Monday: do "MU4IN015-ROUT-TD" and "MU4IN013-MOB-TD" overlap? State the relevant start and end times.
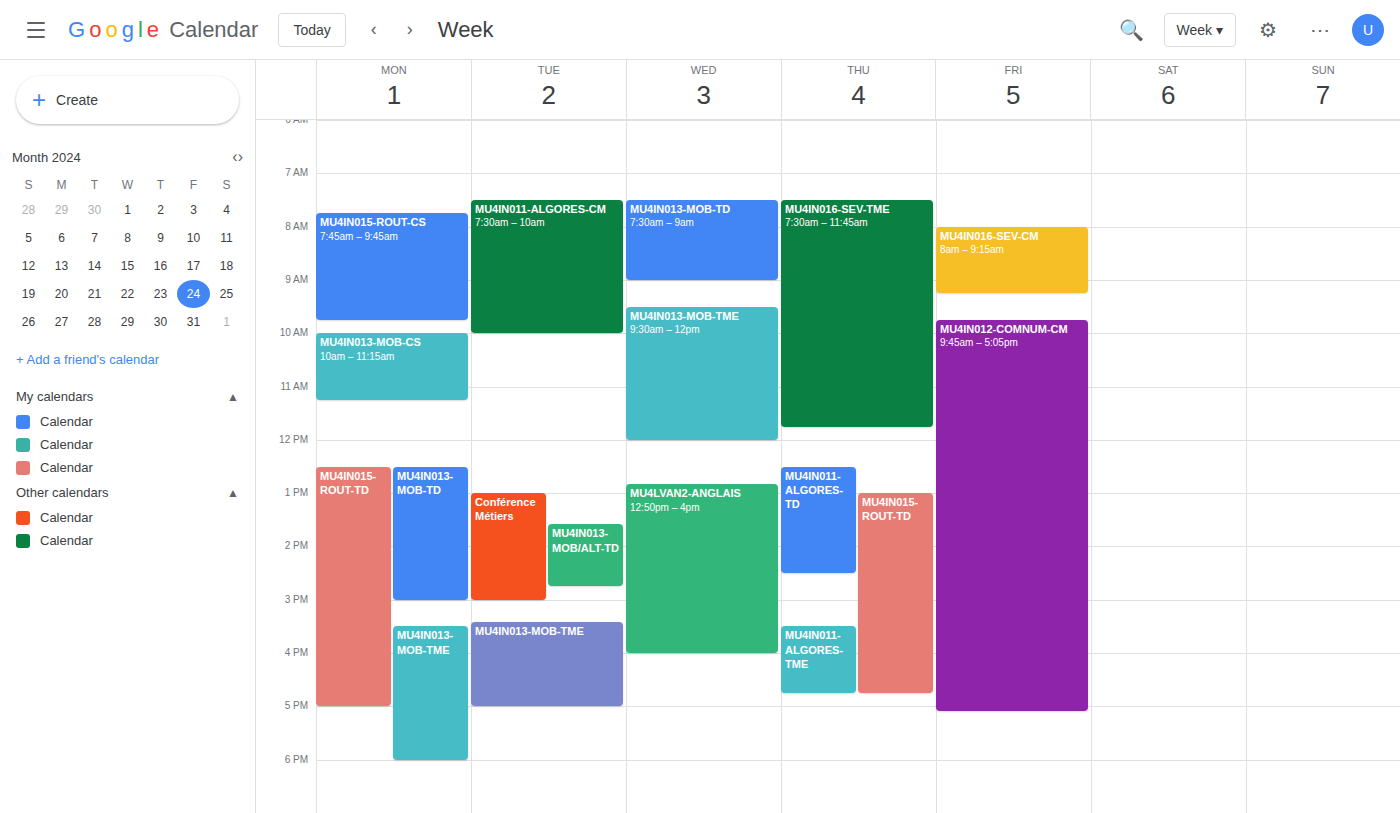
"MU4IN015-ROUT-TD" starts at 12:30 PM, before "MU4IN013-MOB-TD" ends at 3:00 PM -- they overlap.